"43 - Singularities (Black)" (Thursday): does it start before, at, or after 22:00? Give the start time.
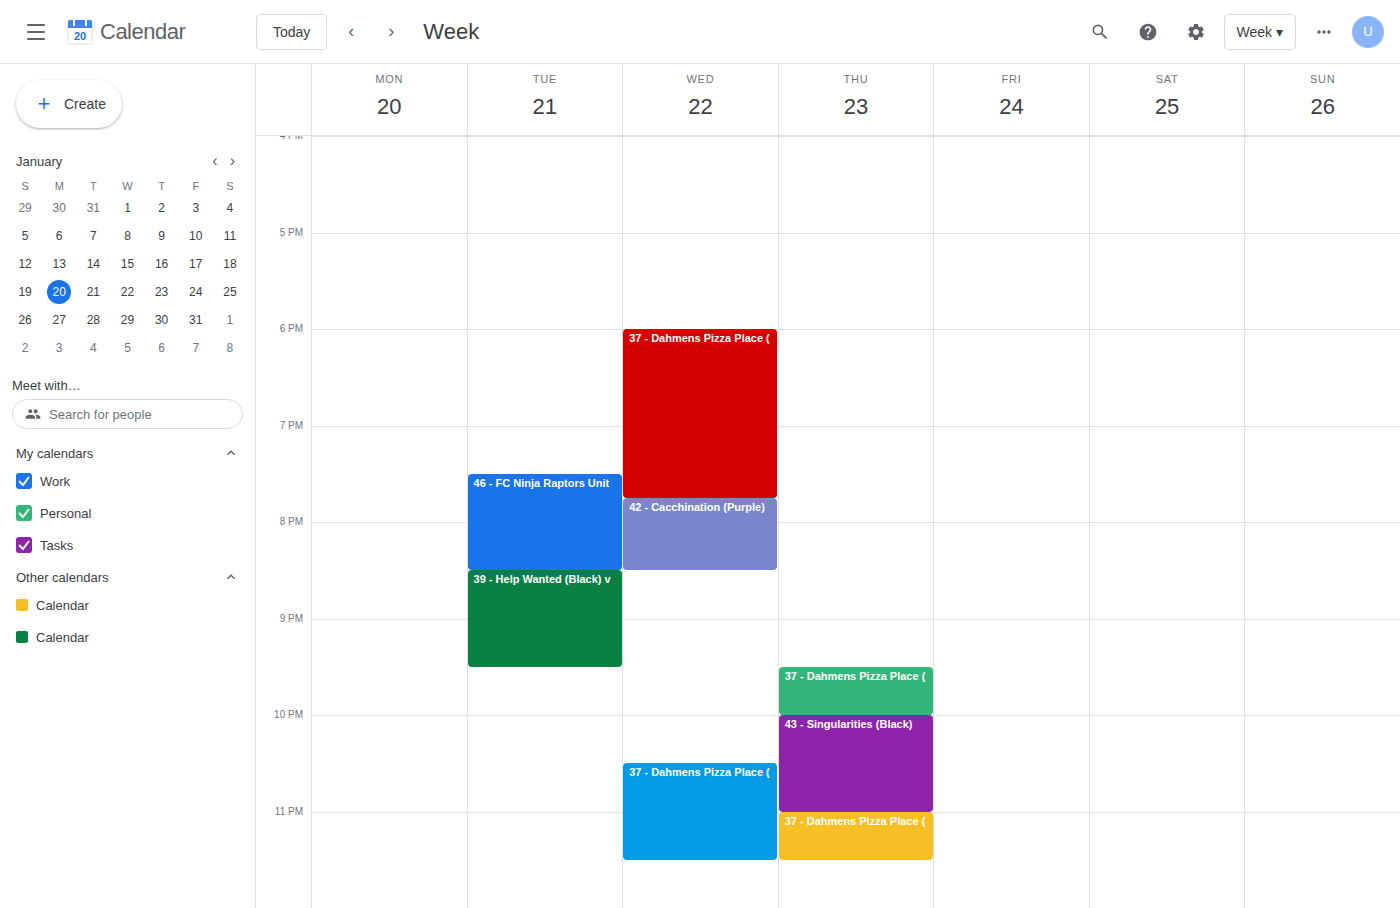
22:00 -- exactly at 22:00, on the 22:00 line.